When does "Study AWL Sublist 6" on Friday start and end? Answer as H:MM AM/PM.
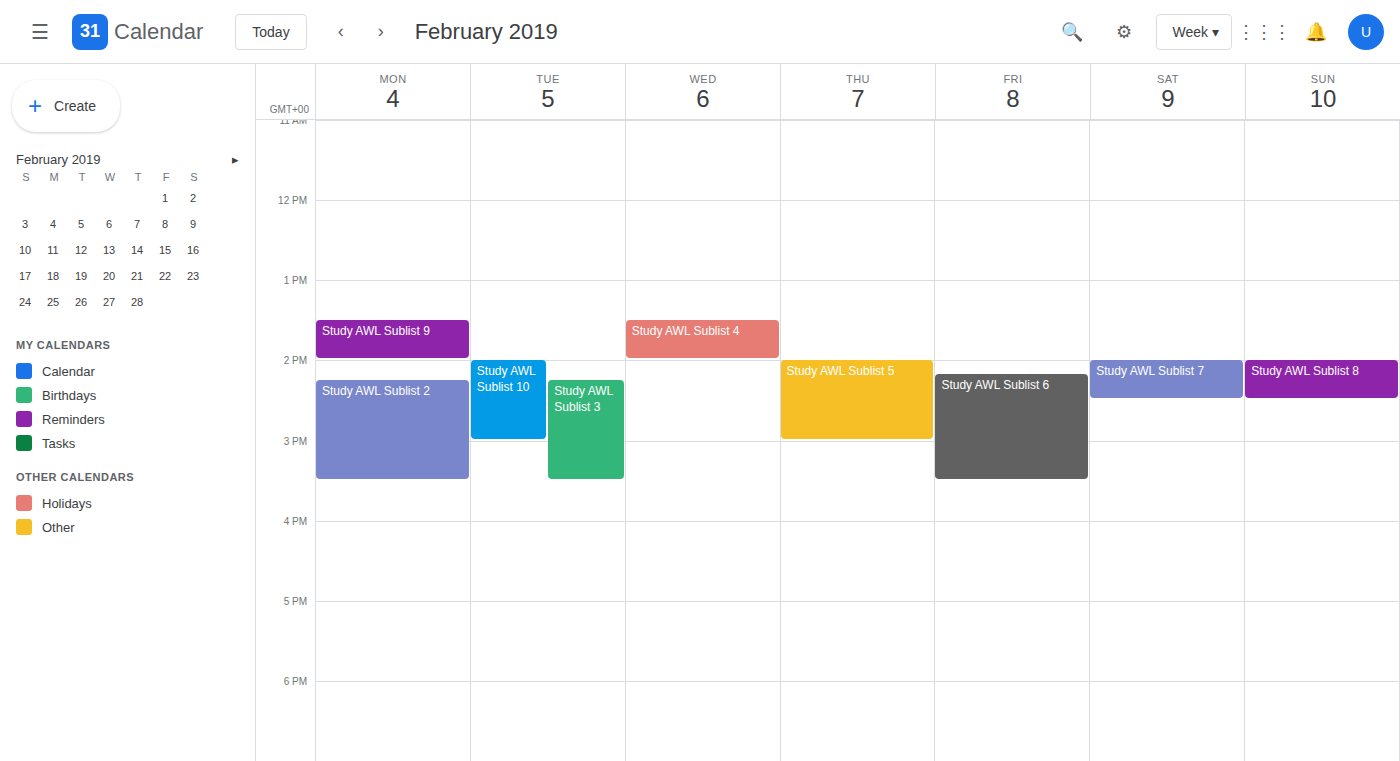
2:10 PM to 3:30 PM